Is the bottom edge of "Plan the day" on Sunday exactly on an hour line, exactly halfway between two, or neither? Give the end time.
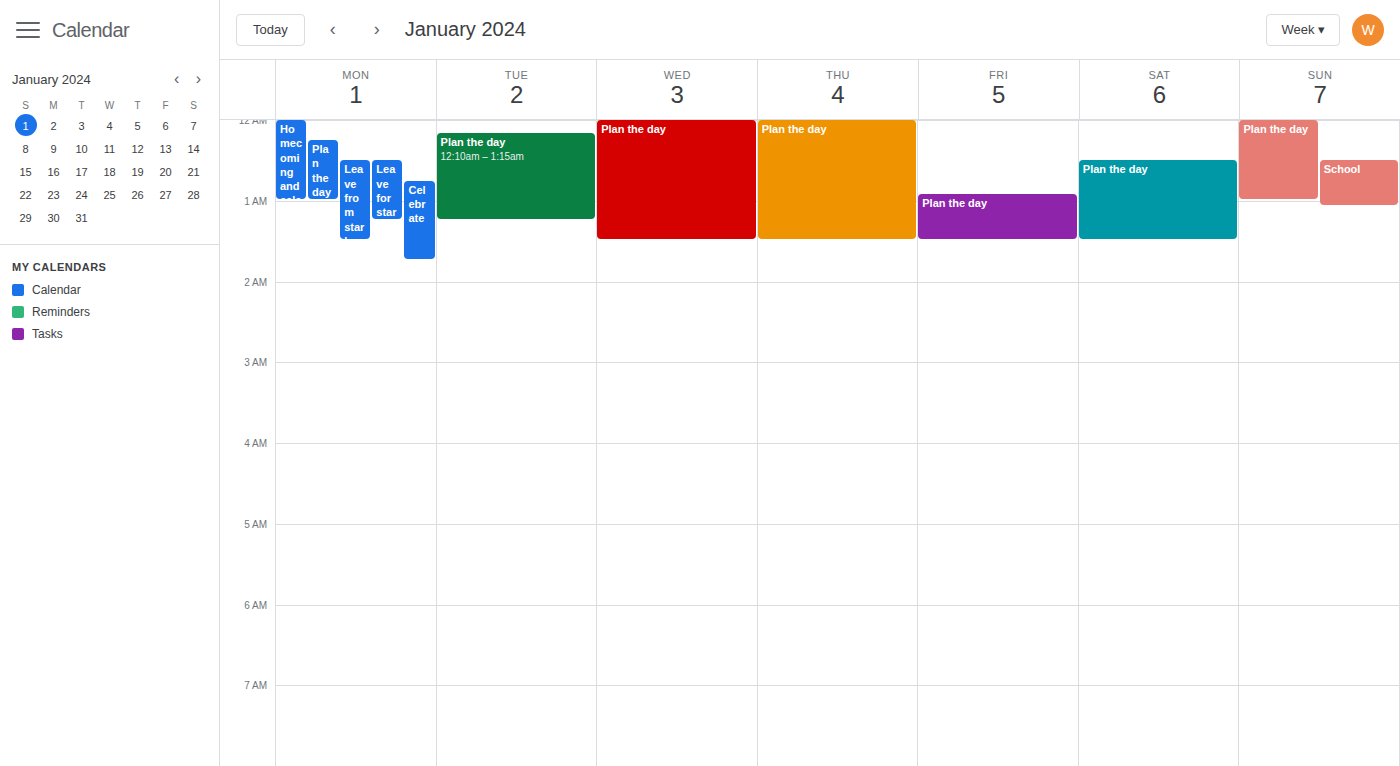
1:00 AM -- exactly on the 1 AM line.